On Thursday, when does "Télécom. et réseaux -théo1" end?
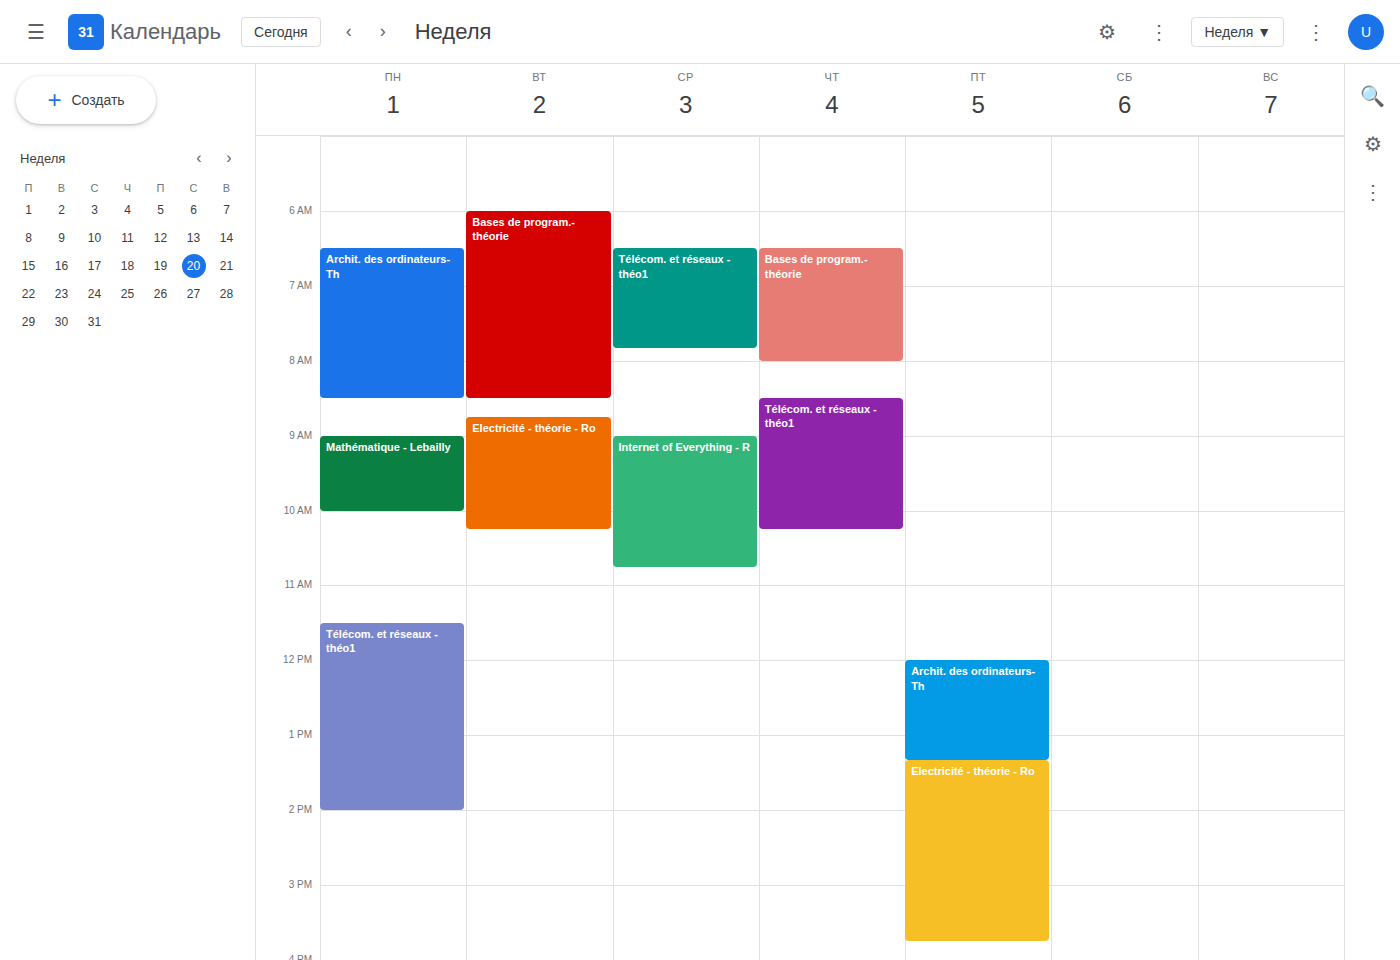
10:15 AM